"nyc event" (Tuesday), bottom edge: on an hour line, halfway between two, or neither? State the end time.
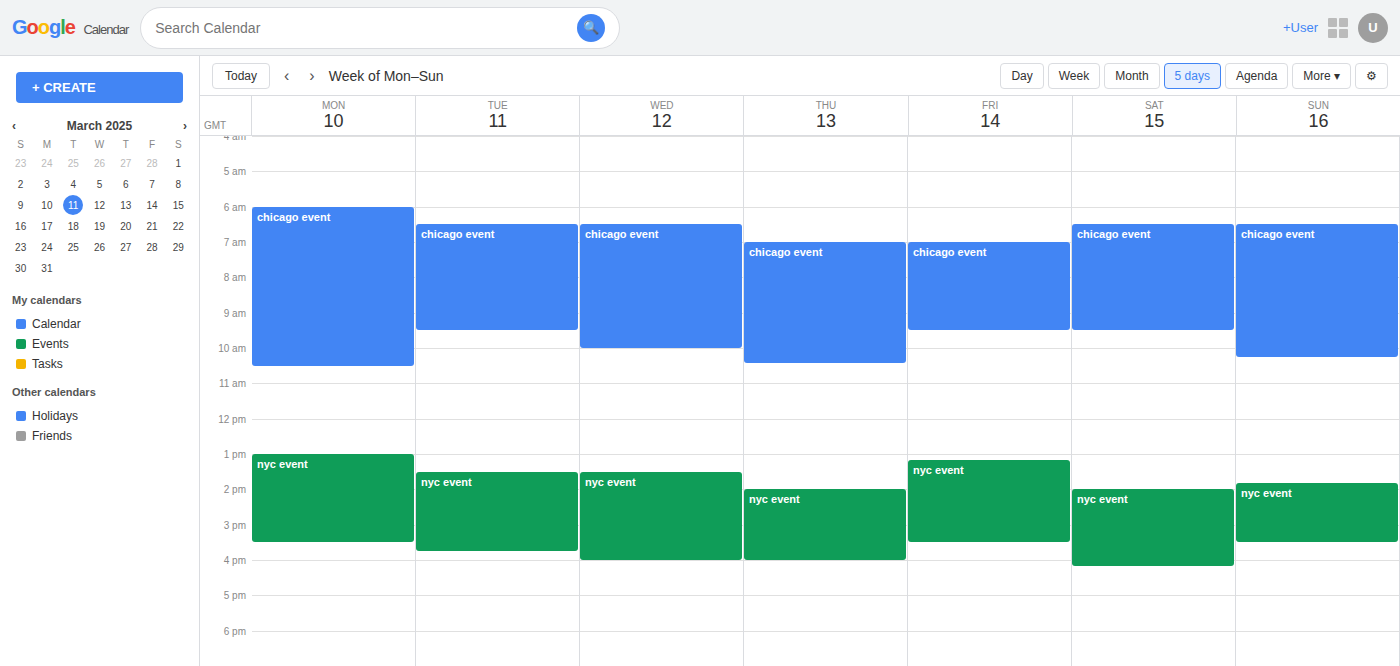
15:45 -- neither: three quarters of the way from the 15:00 line to the 16:00 line.